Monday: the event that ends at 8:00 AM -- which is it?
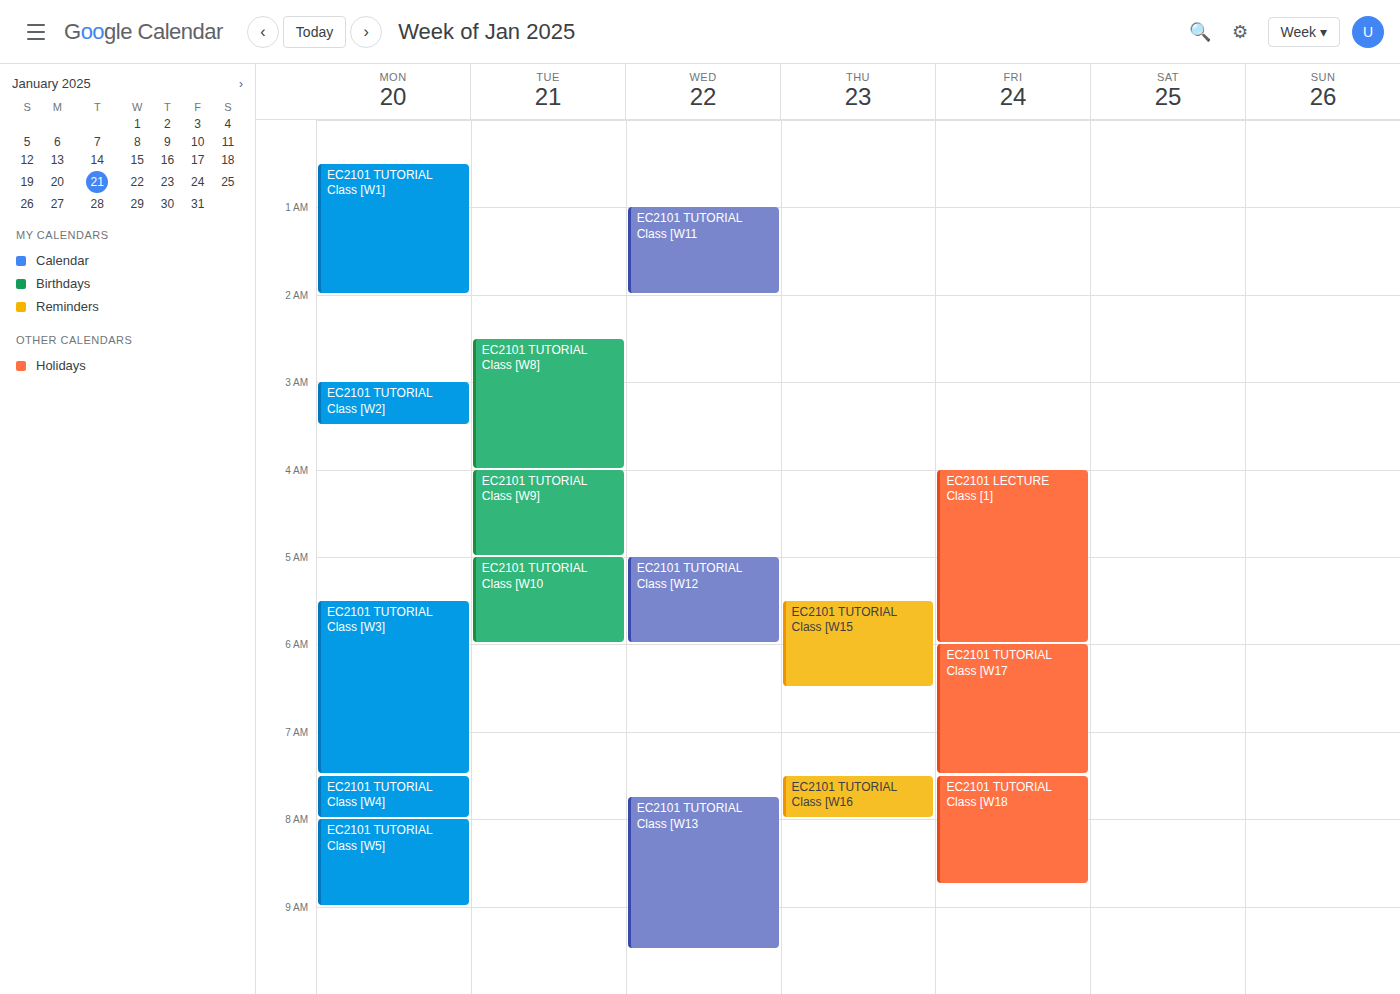
"EC2101 TUTORIAL Class [W4]"